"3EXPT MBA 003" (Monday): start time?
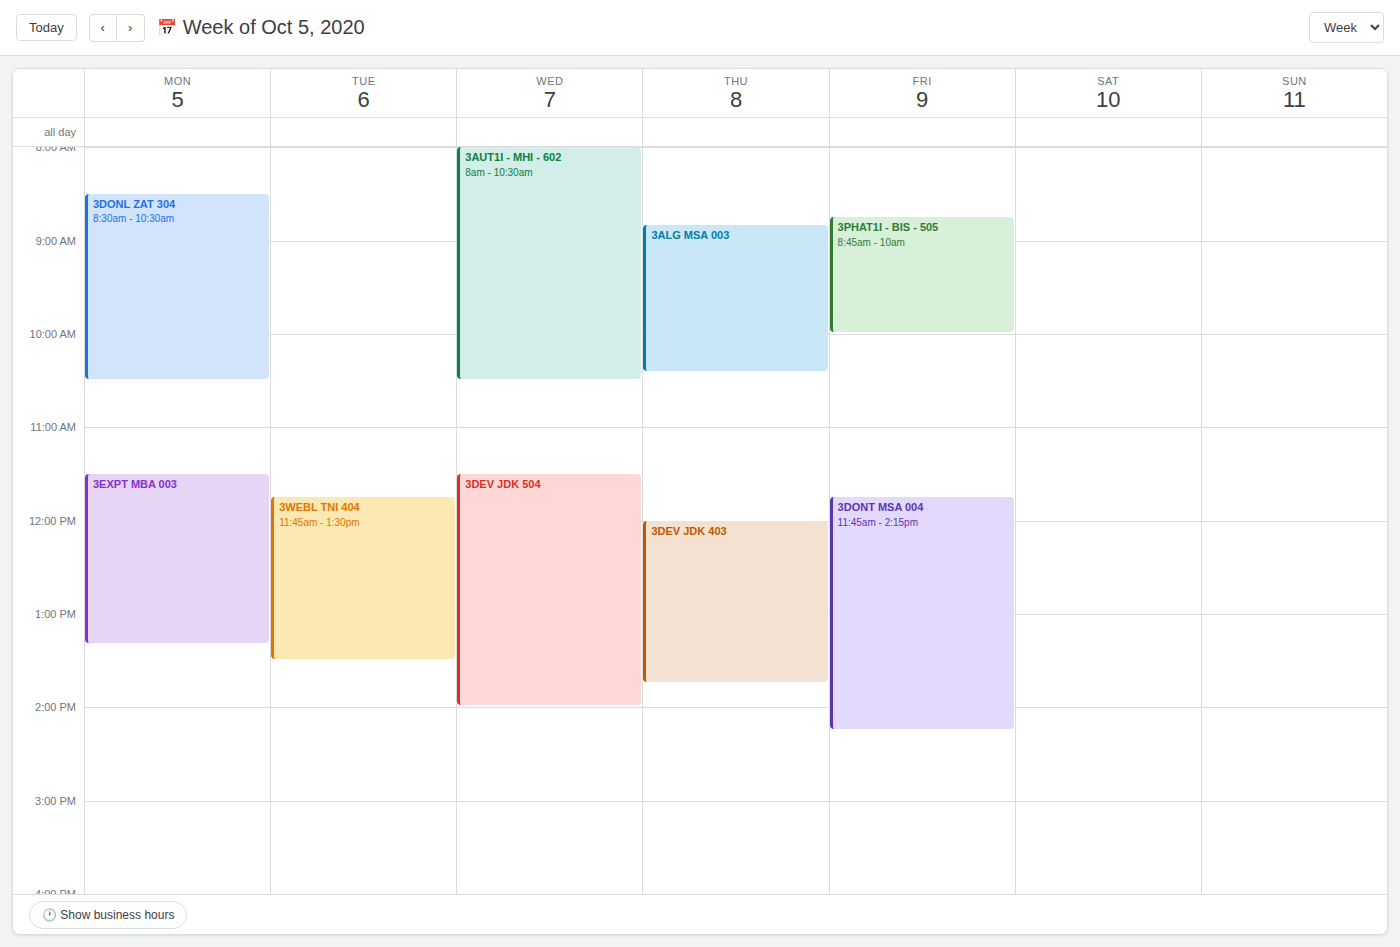
11:30 AM